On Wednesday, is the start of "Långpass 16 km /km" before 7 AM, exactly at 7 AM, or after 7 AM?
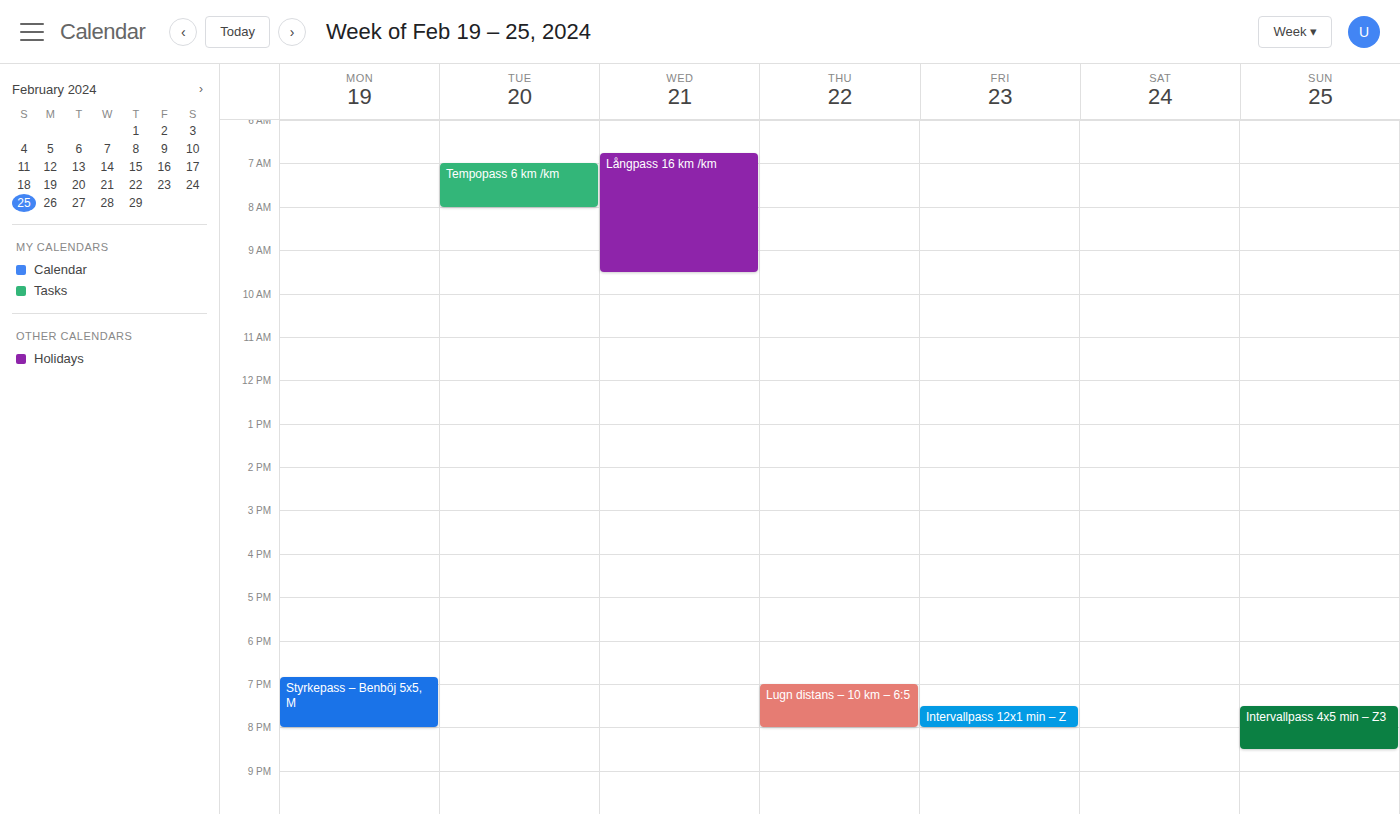
6:45 AM -- before 7 AM, 15 minutes above the 7 AM line.